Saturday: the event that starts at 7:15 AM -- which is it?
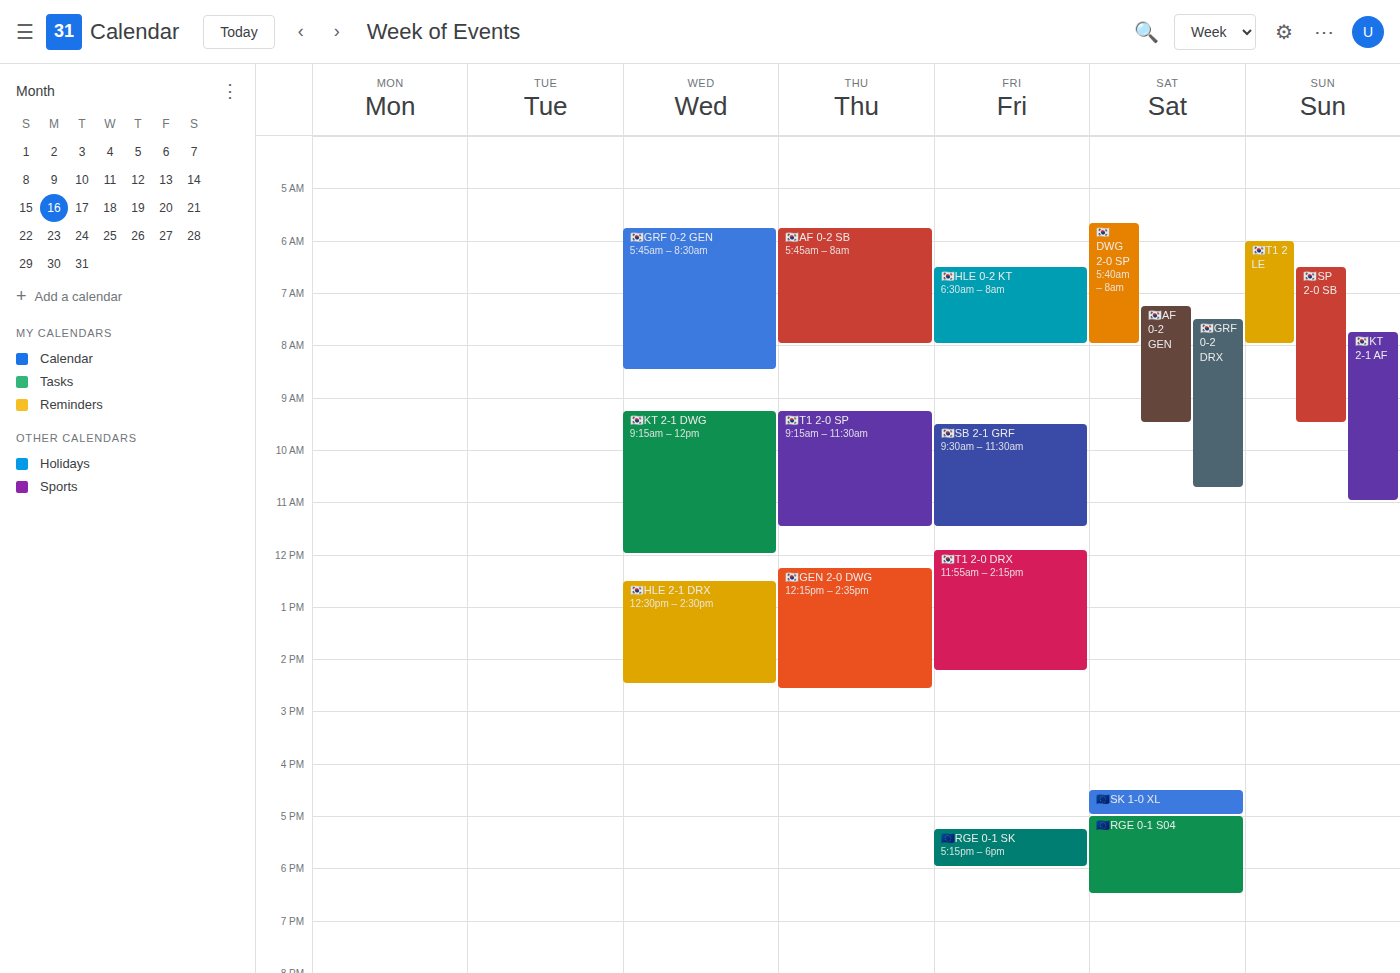
"🇰🇷AF 0-2 GEN"